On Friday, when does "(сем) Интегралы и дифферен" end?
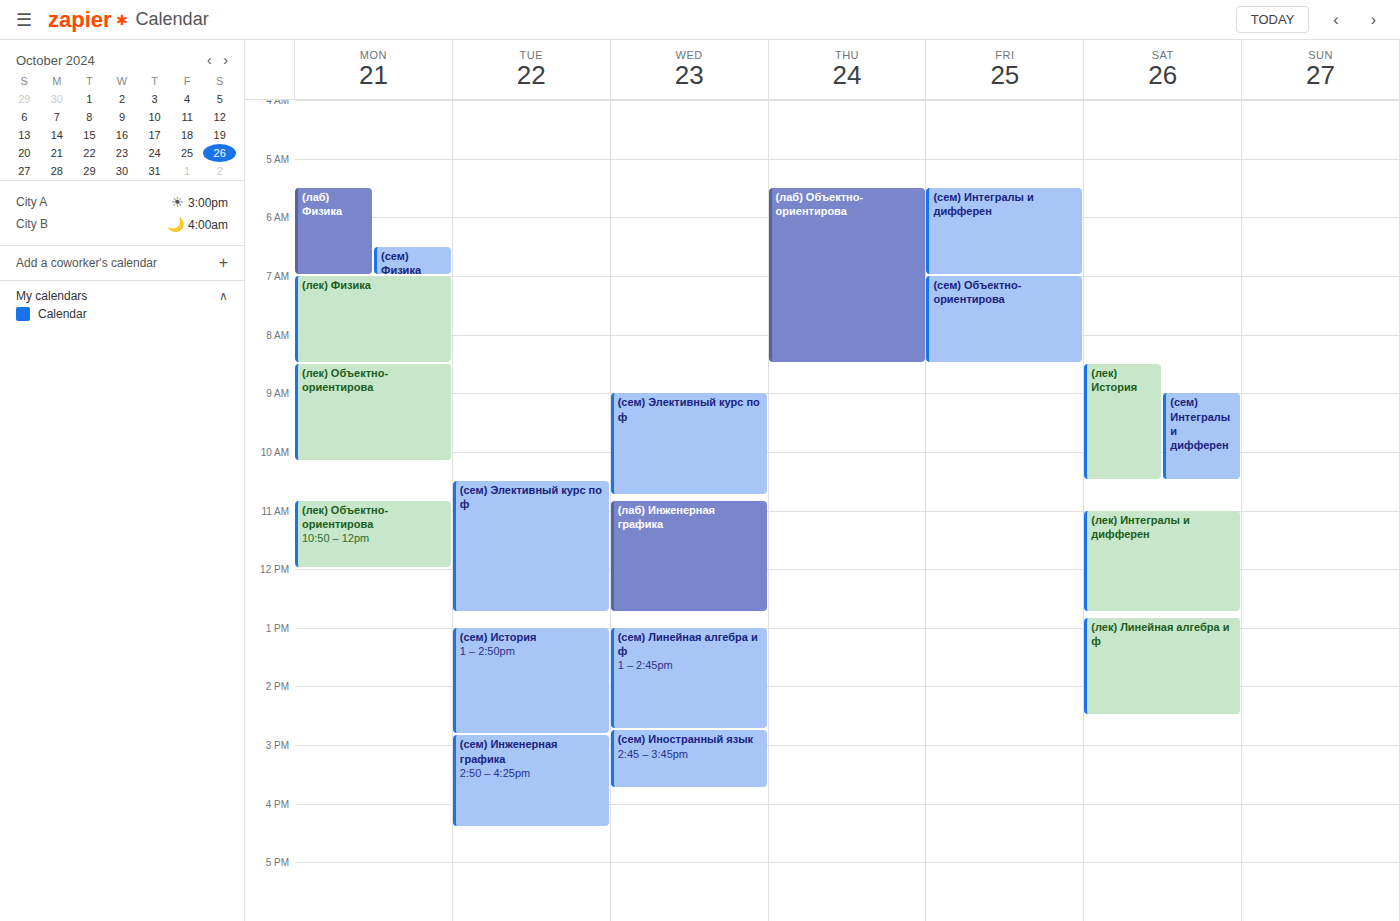
7:00 AM